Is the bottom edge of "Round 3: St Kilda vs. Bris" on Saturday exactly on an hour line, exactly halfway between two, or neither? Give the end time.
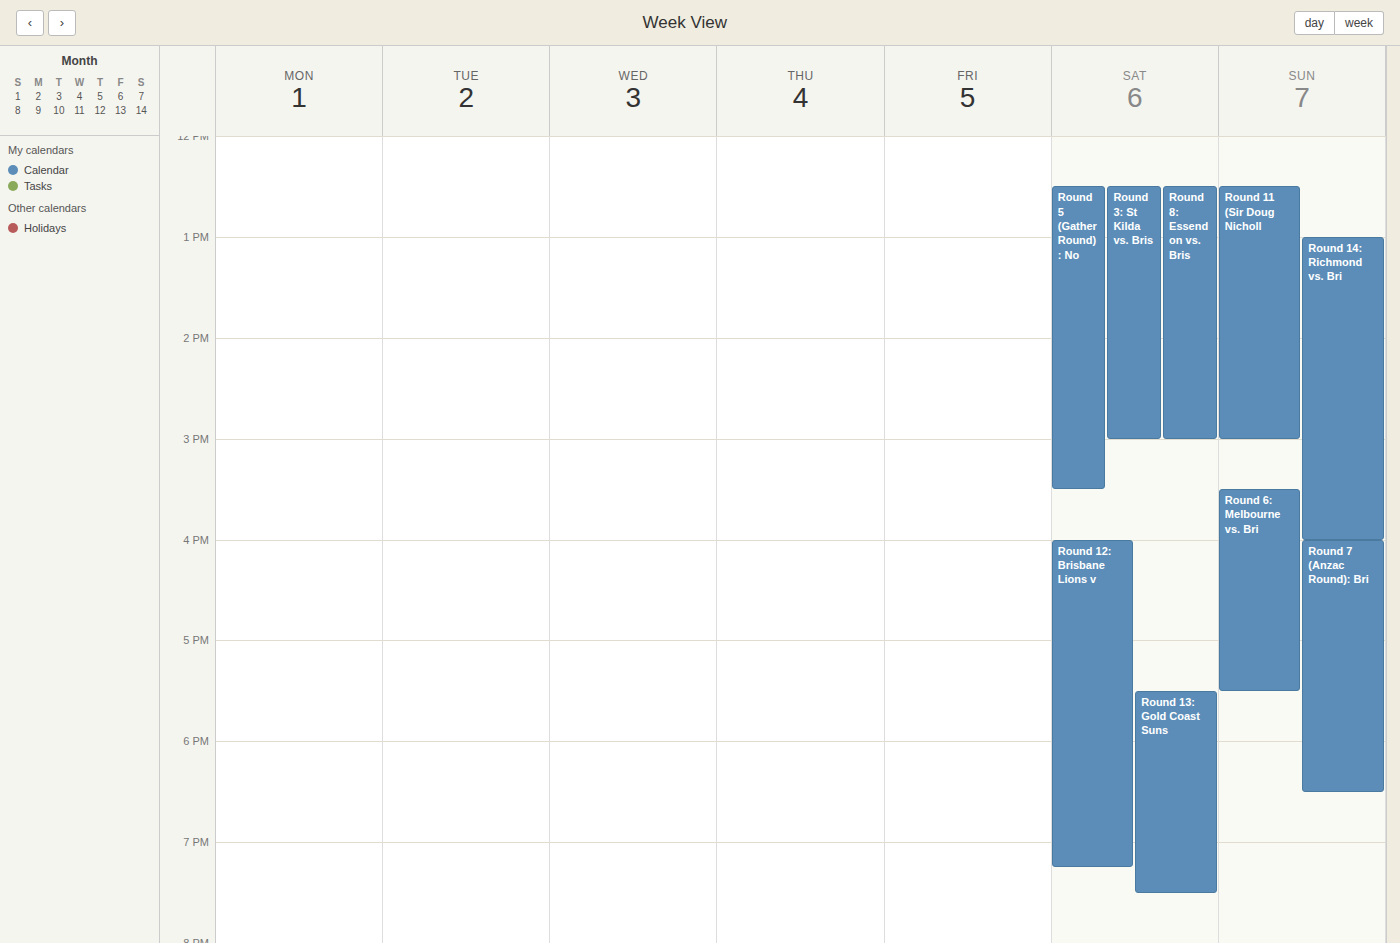
3:00 PM -- exactly on the 3 PM line.